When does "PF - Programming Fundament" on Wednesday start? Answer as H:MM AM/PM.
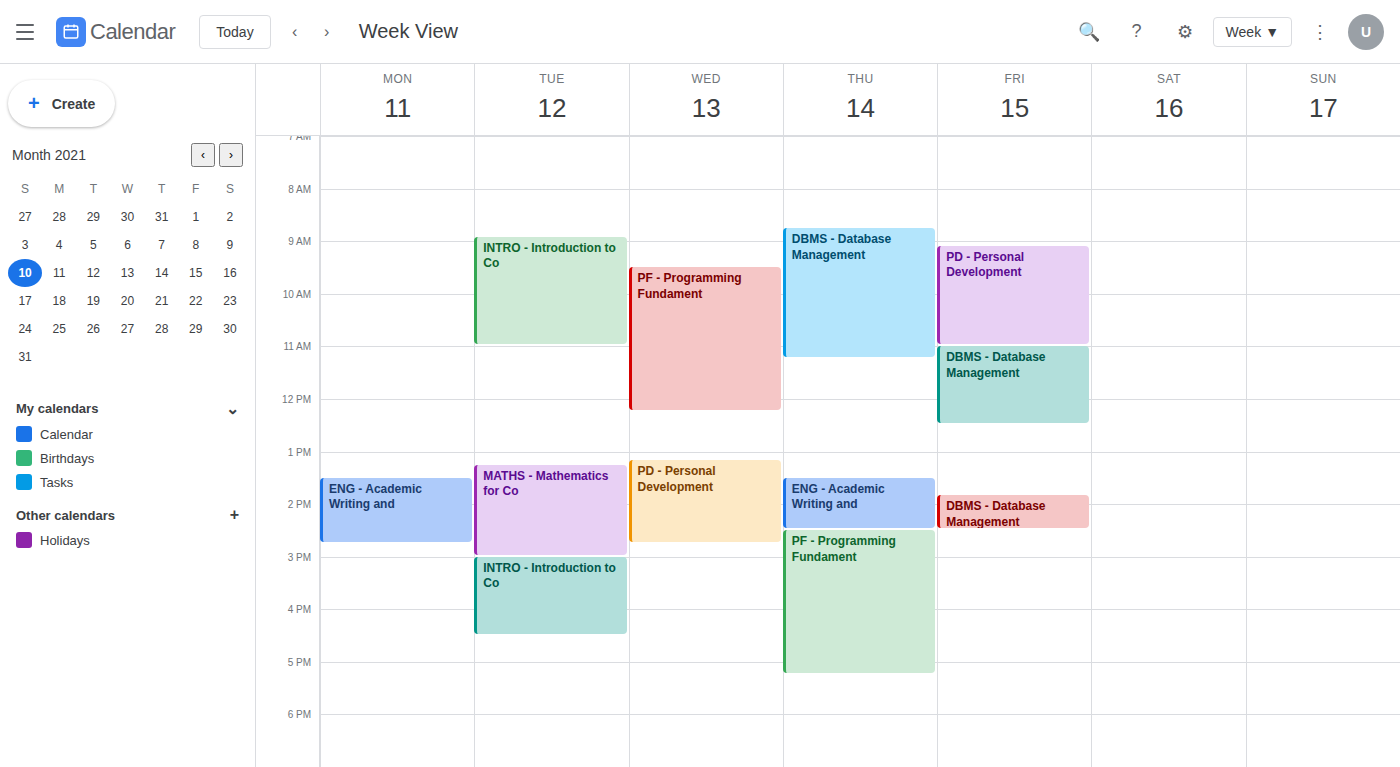
9:30 AM